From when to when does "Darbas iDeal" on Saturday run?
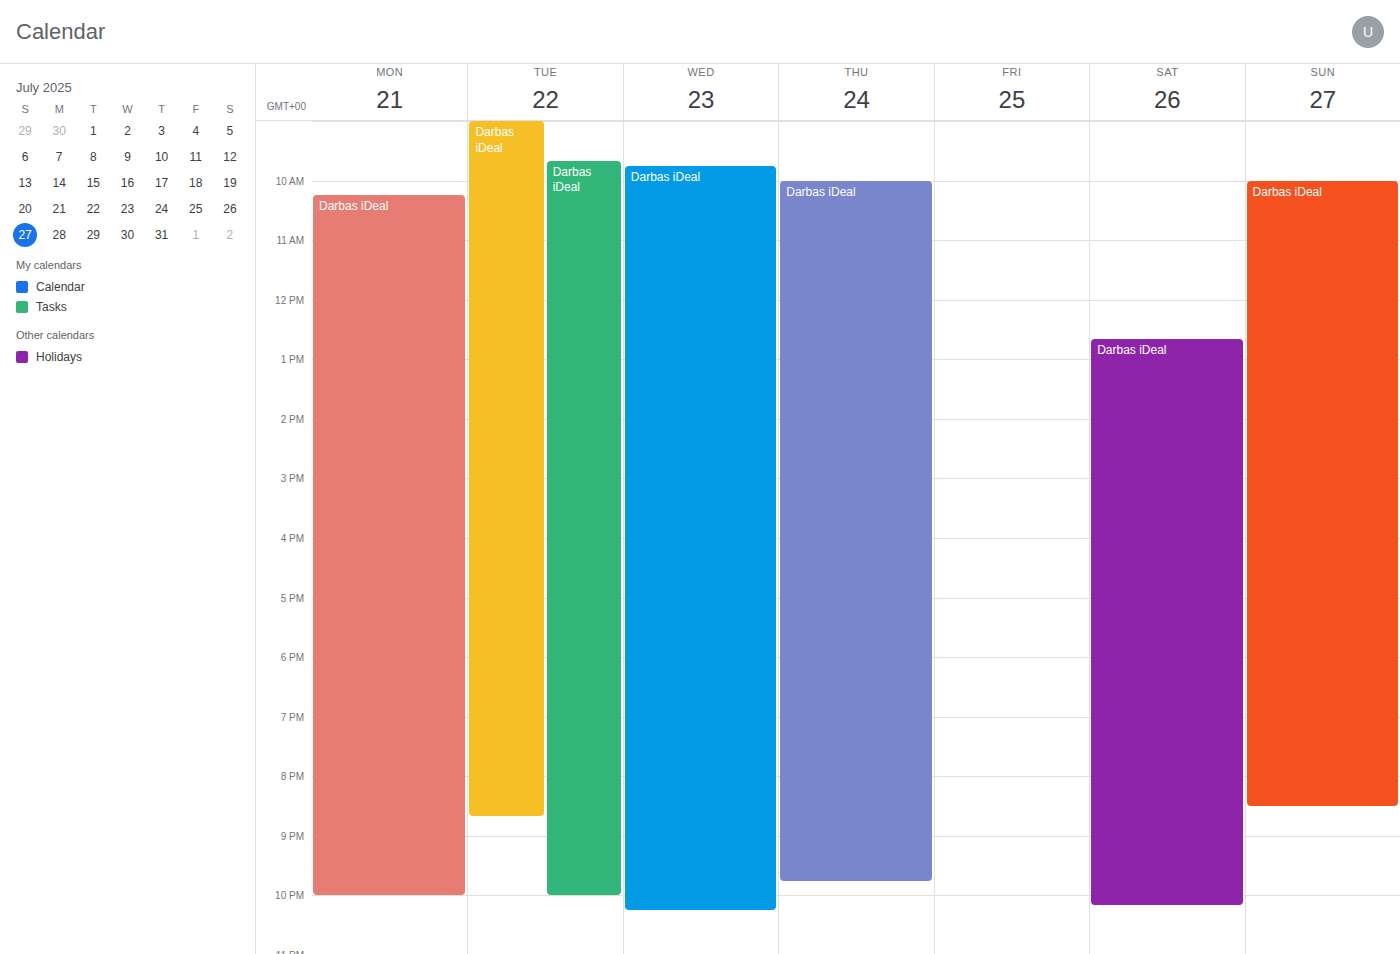
12:40 PM to 10:10 PM